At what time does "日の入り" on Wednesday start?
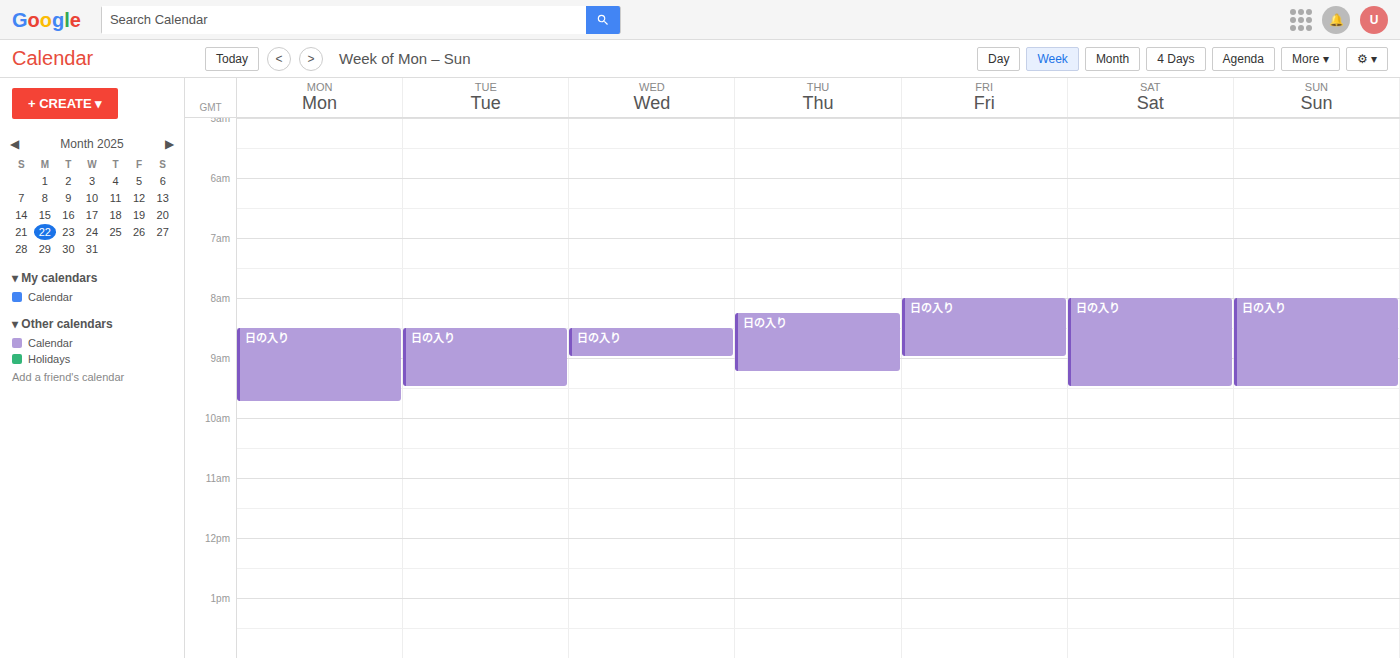
8:30 AM